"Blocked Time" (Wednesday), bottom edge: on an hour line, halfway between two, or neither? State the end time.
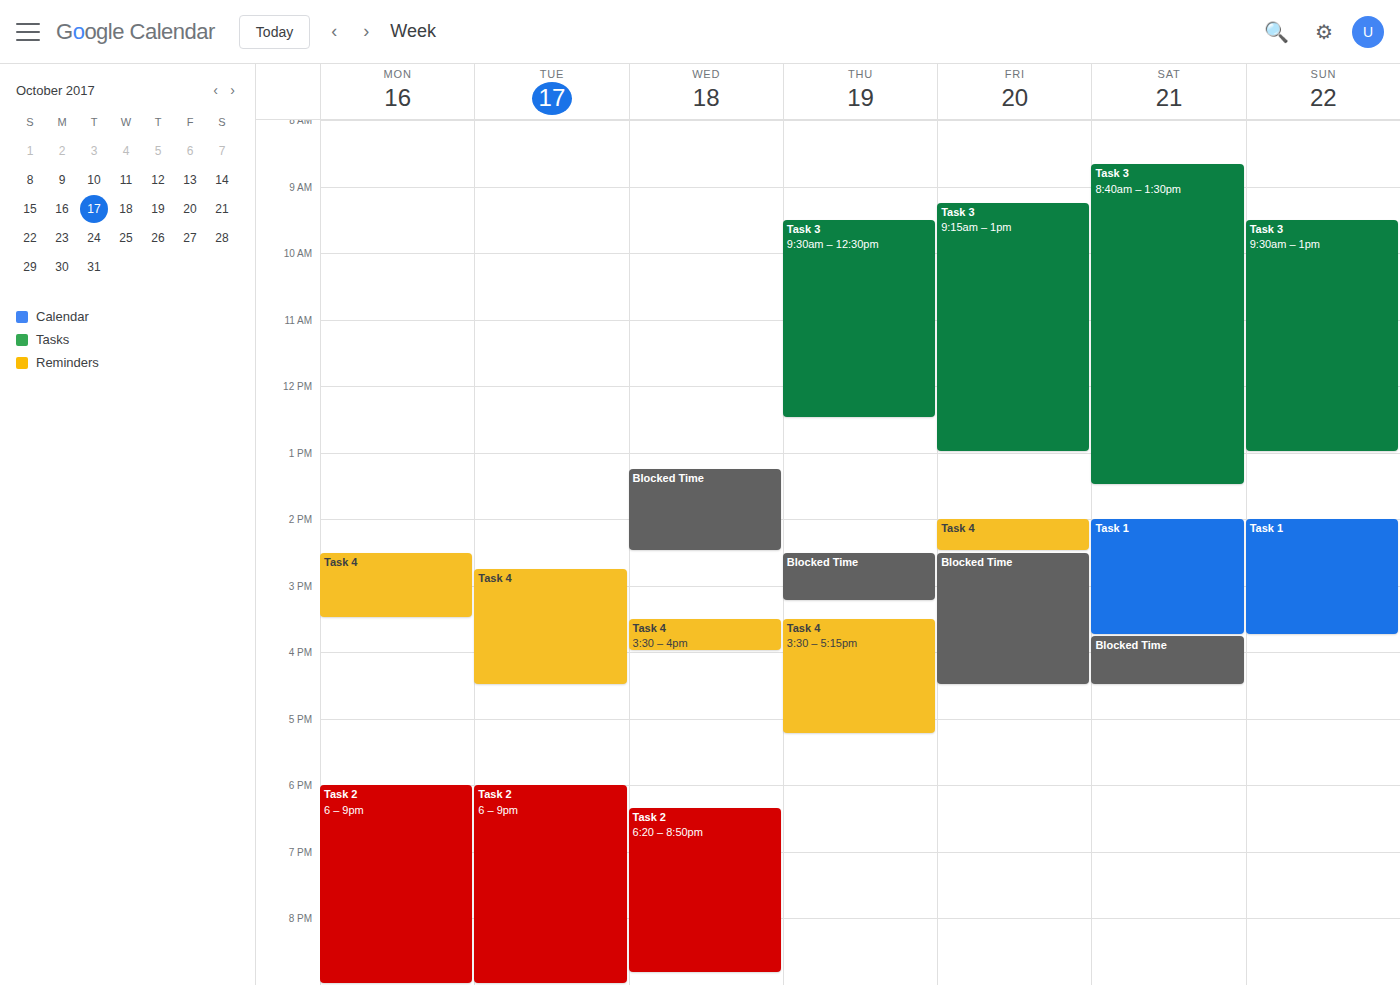
2:30 PM -- halfway between the 2 PM and 3 PM lines.